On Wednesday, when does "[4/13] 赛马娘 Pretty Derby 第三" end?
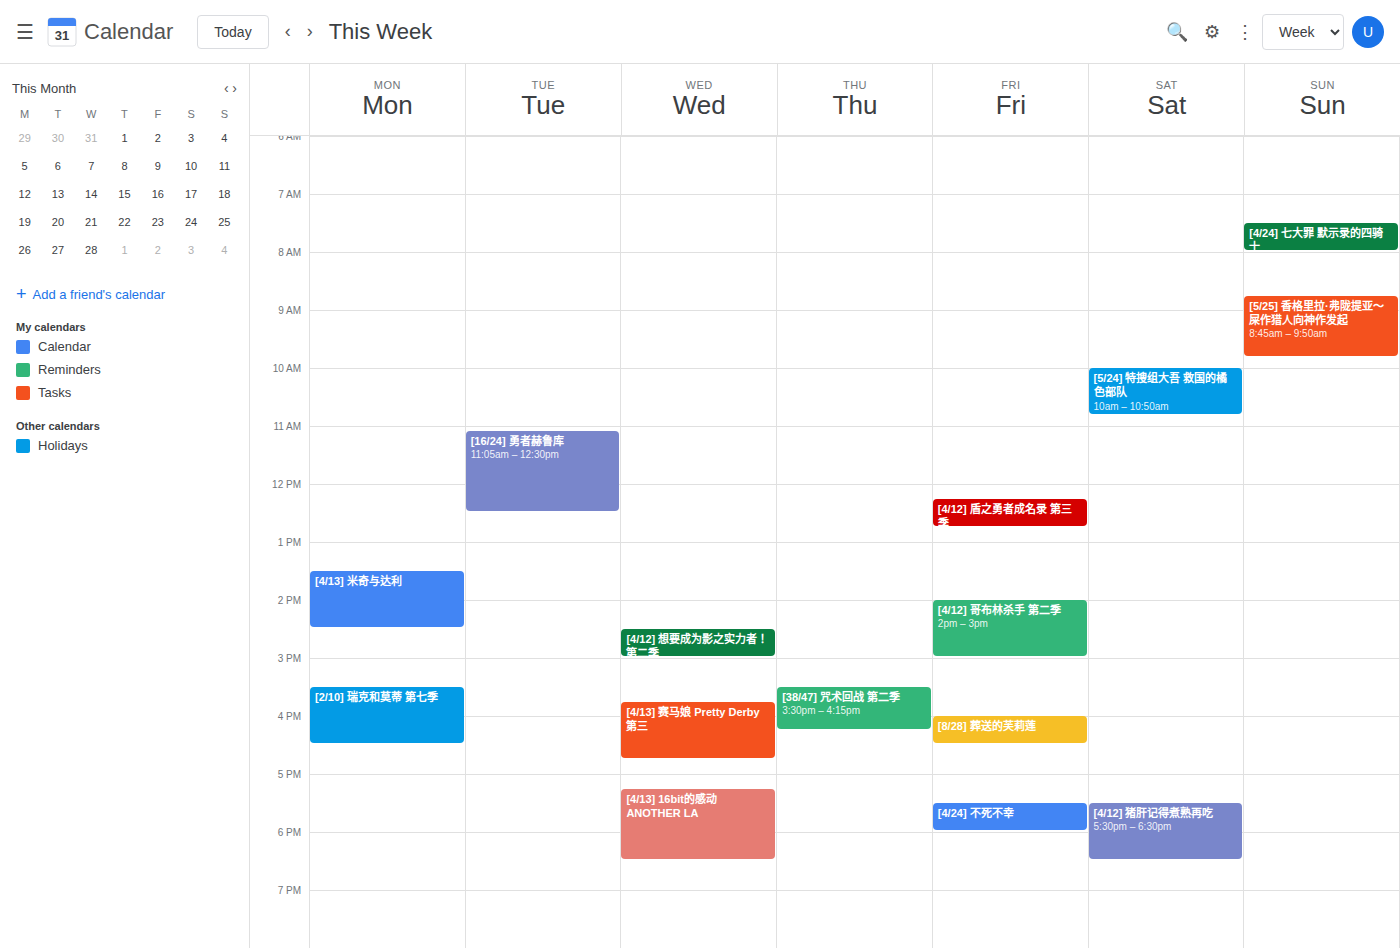
4:45 PM